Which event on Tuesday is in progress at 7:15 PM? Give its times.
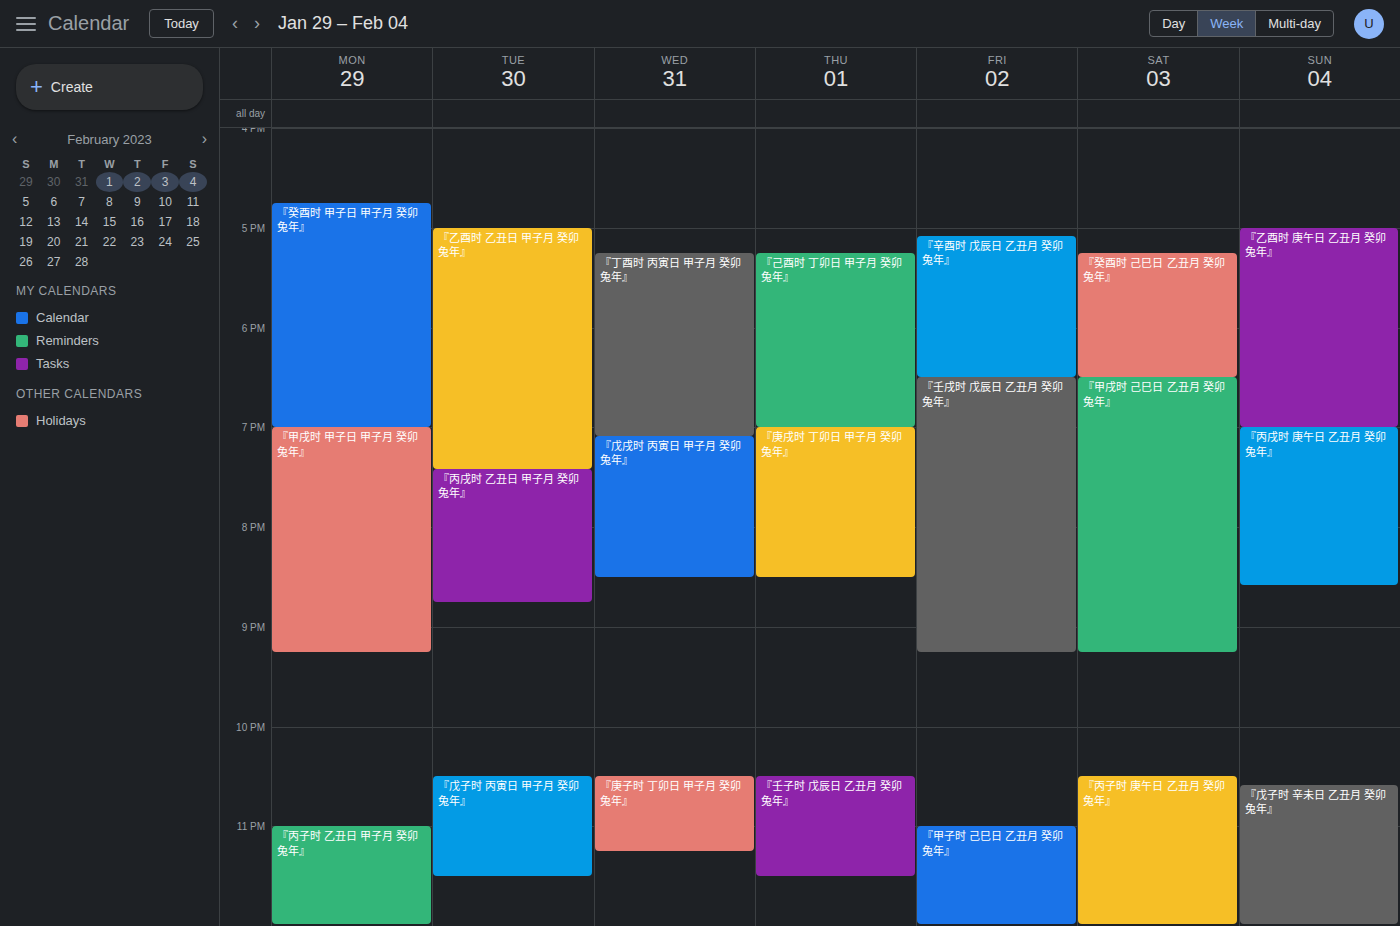
"『乙酉时 乙丑日 甲子月 癸卯兔年』", 5:00 PM to 7:25 PM